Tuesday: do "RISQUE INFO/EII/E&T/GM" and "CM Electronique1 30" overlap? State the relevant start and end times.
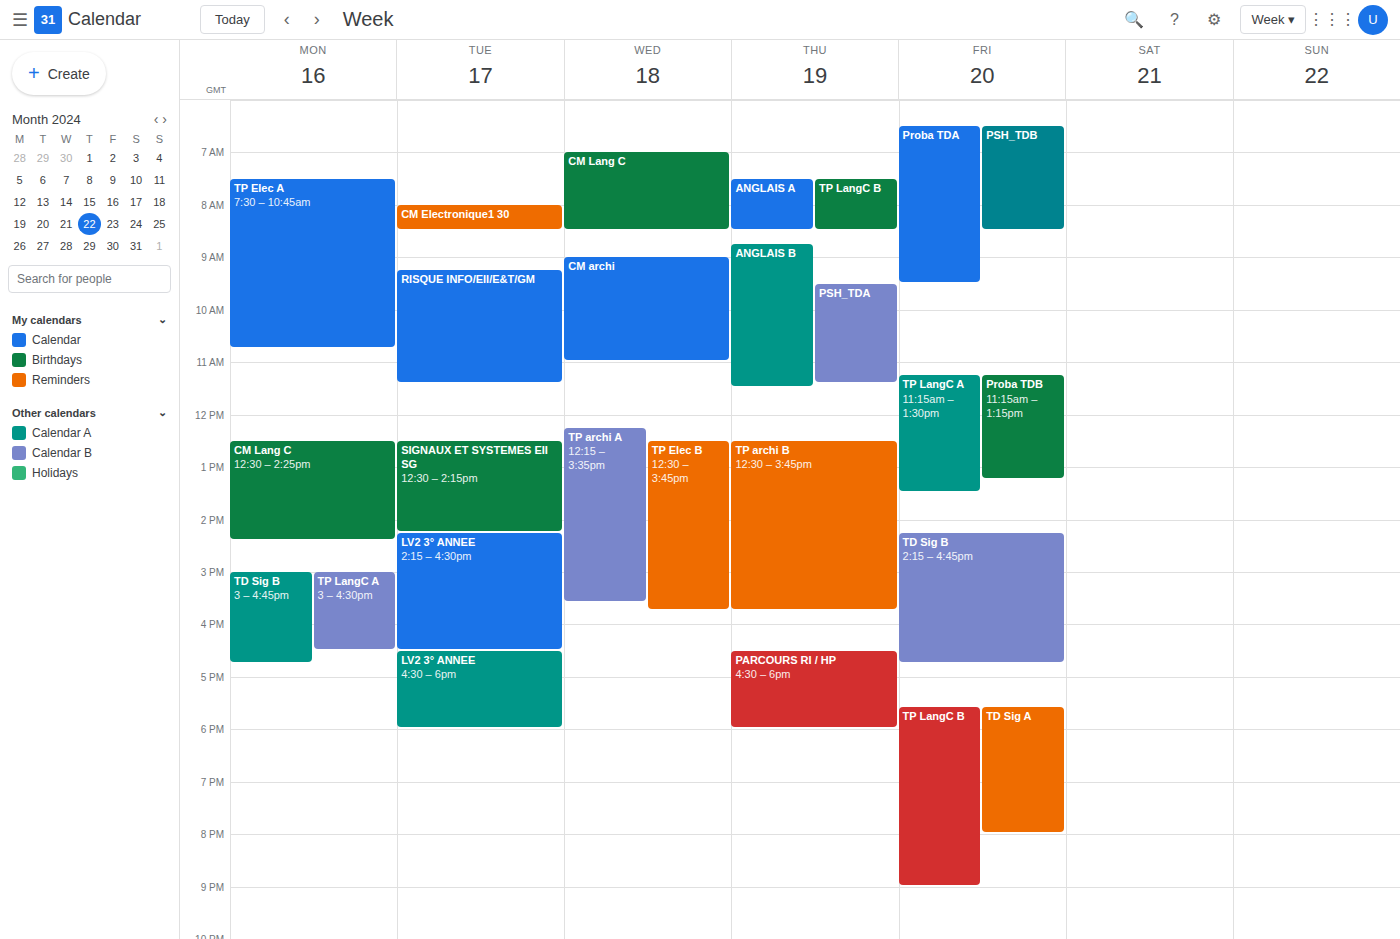
"CM Electronique1 30" ends at 8:30 AM and "RISQUE INFO/EII/E&T/GM" starts at 9:15 AM -- no overlap.